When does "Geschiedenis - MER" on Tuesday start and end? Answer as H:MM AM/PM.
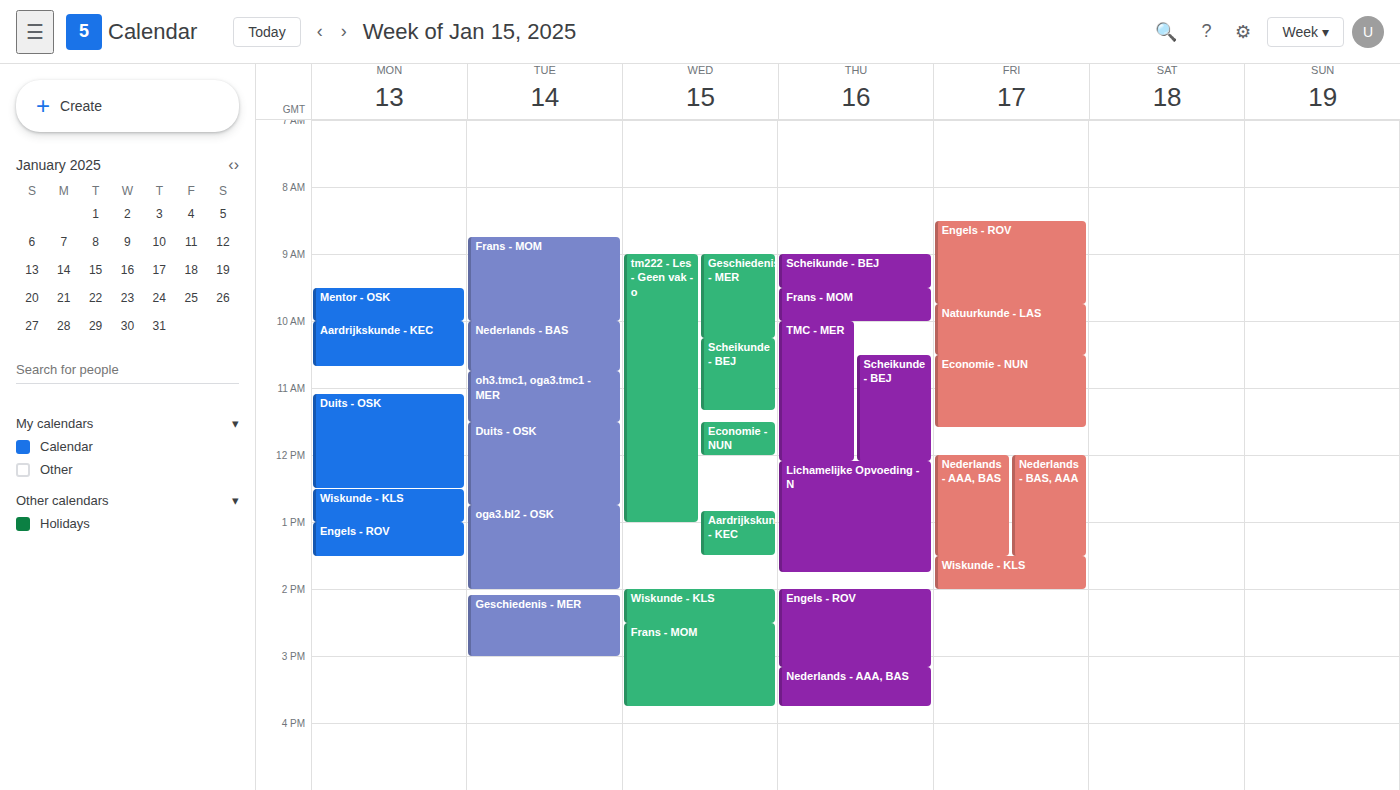
2:05 PM to 3:00 PM